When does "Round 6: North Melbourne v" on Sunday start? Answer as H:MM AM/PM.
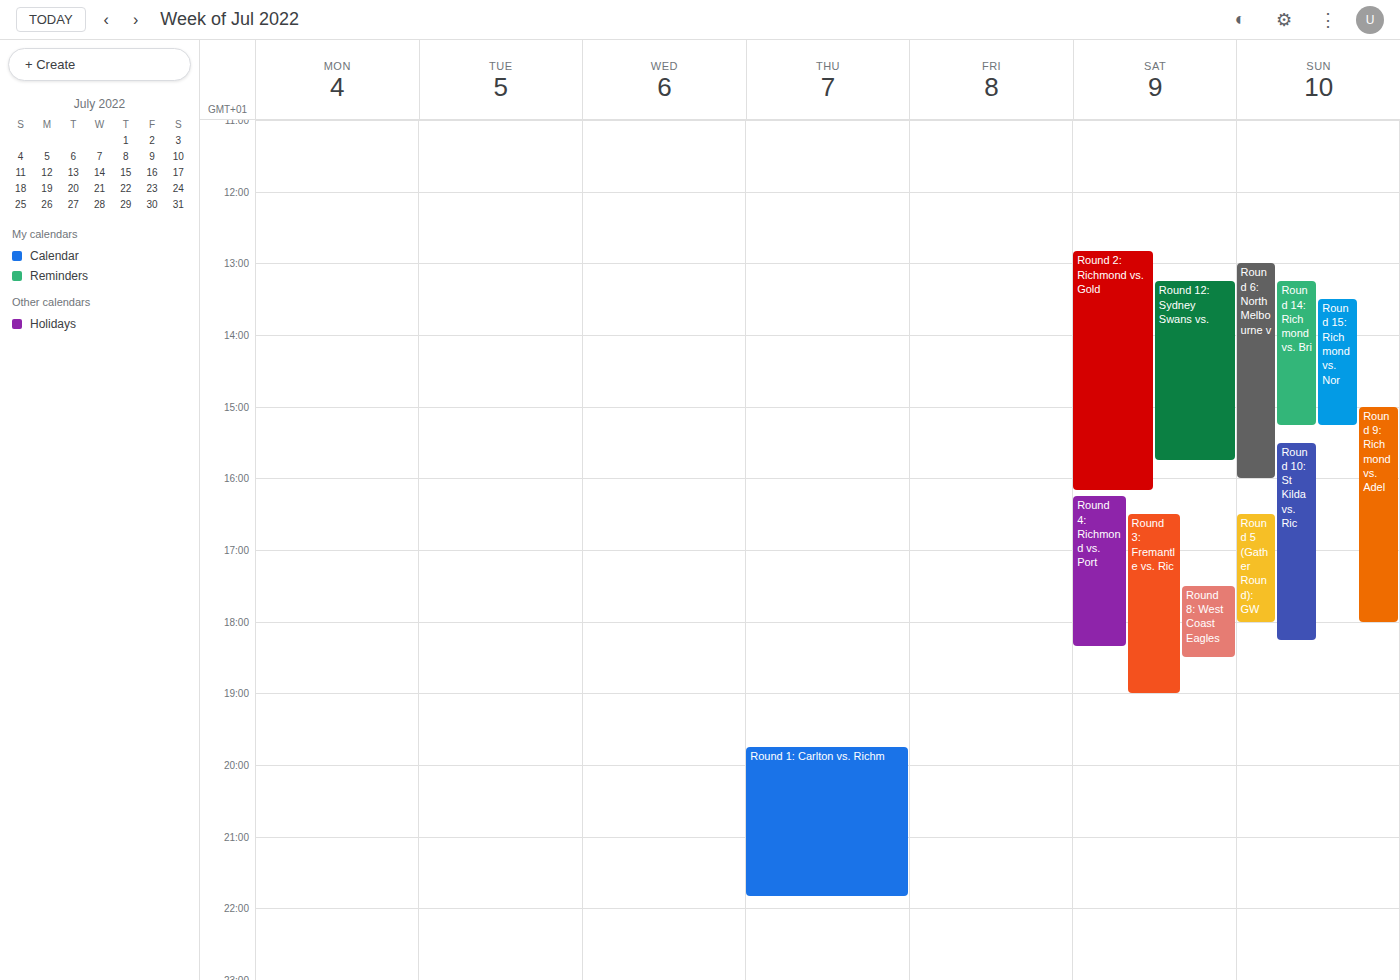
1:00 PM